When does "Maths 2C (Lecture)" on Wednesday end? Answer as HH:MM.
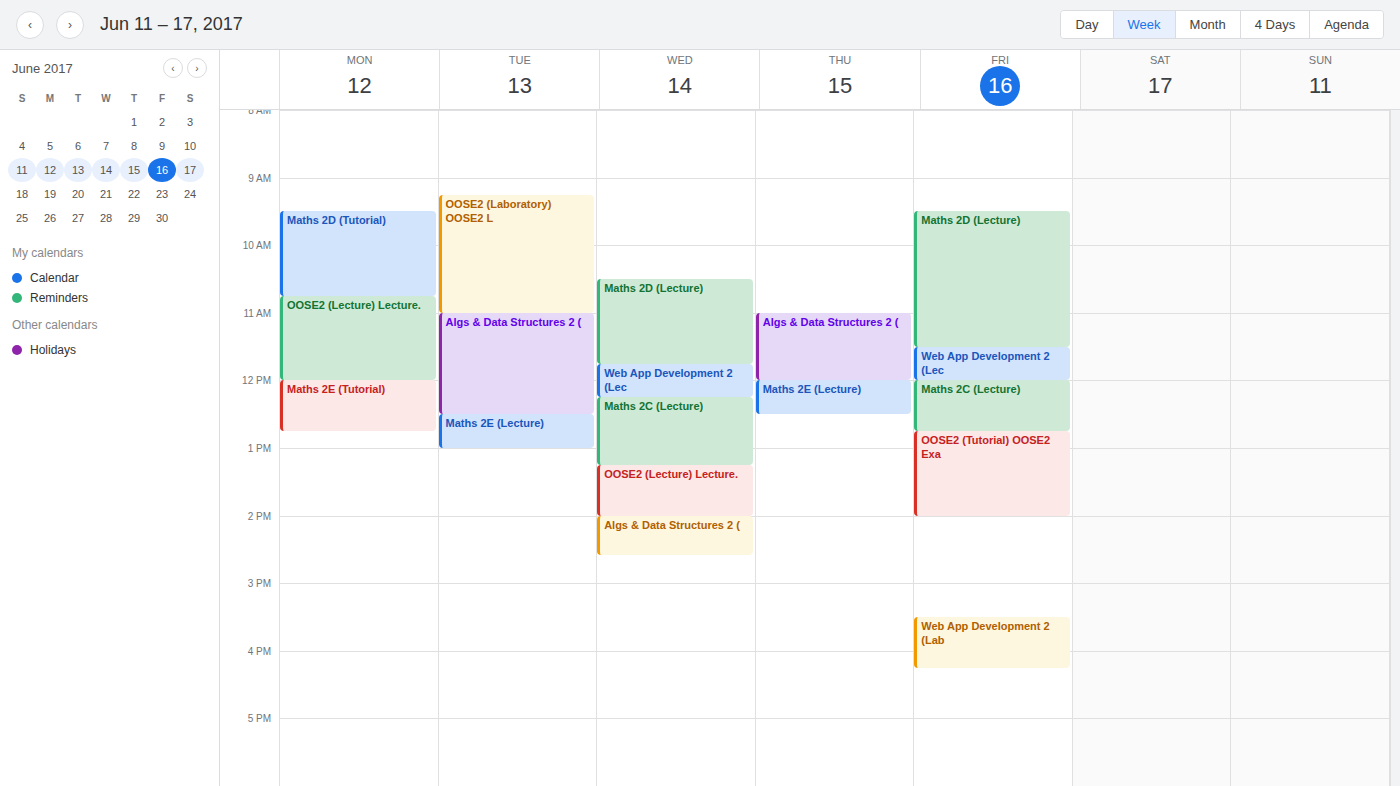
13:15